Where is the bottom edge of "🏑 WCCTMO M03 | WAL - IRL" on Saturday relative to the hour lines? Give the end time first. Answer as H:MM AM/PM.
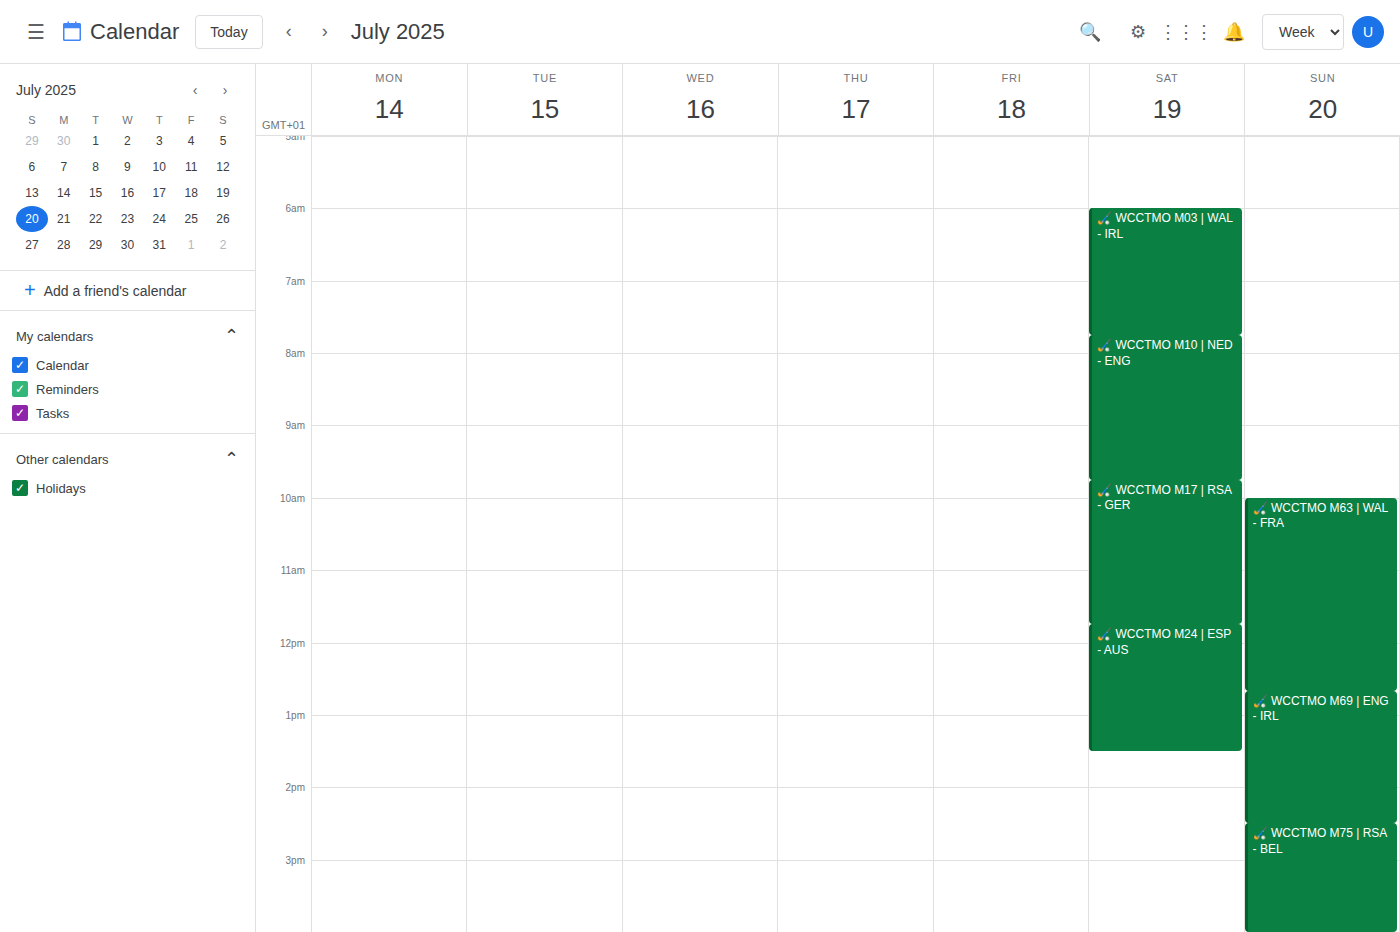
7:45 AM -- neither: three quarters of the way from the 7 AM line to the 8 AM line.